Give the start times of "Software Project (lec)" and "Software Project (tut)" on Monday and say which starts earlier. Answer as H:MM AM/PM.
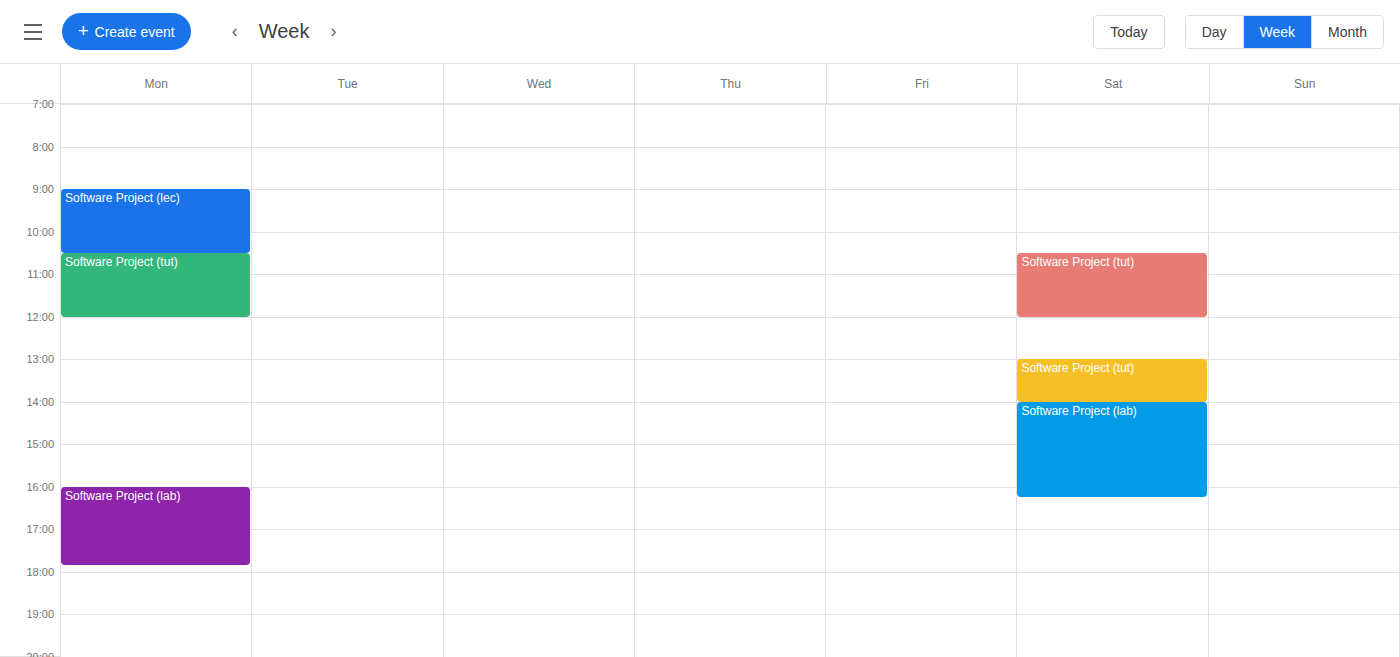
"Software Project (lec)" 9:00 AM; "Software Project (tut)" 10:30 AM.